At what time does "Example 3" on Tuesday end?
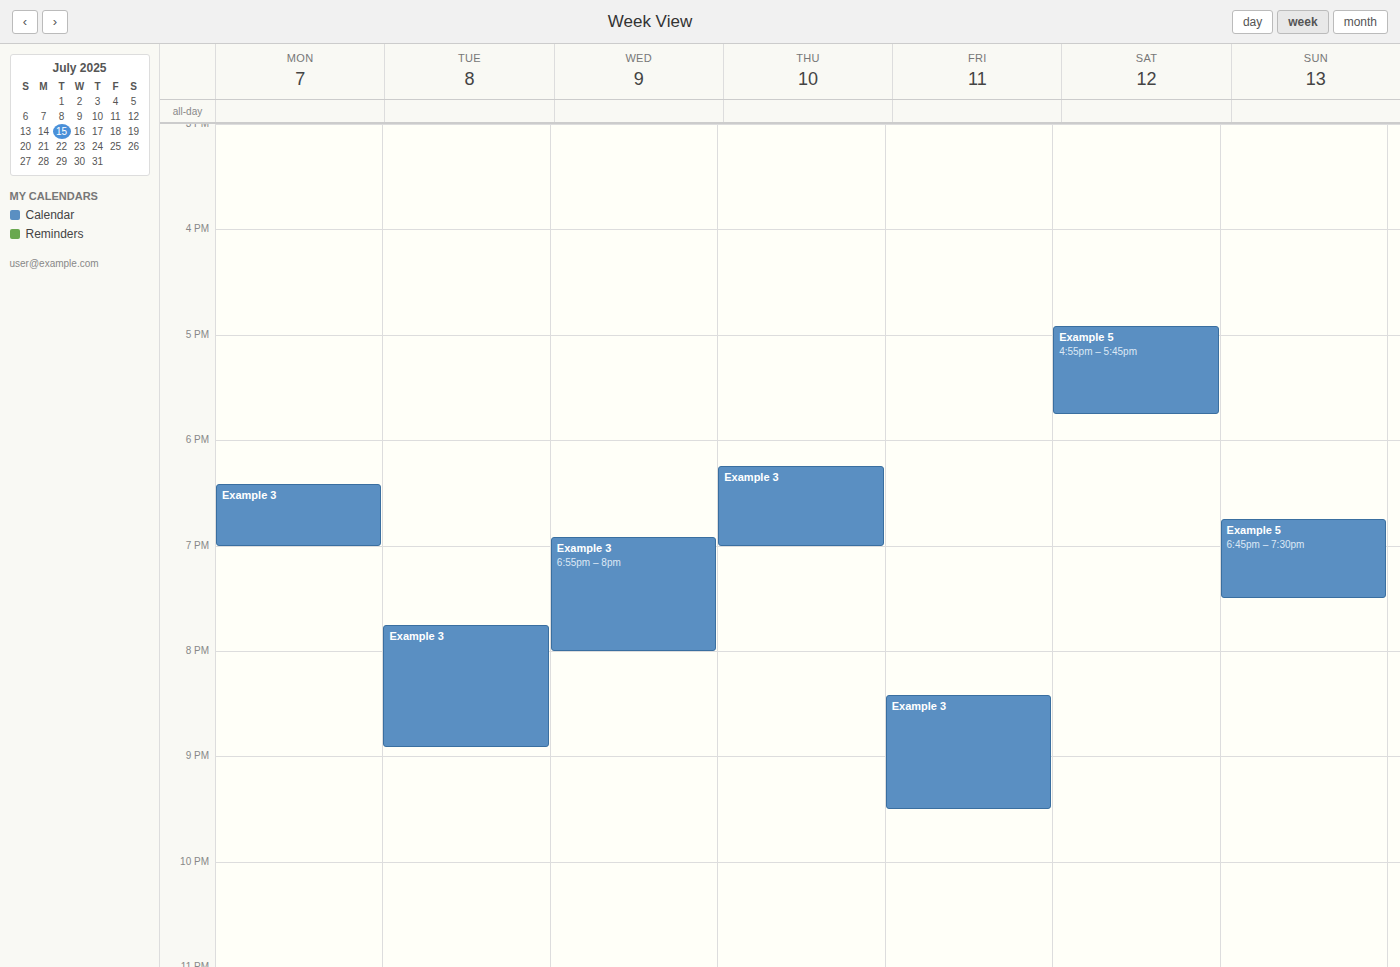
20:55